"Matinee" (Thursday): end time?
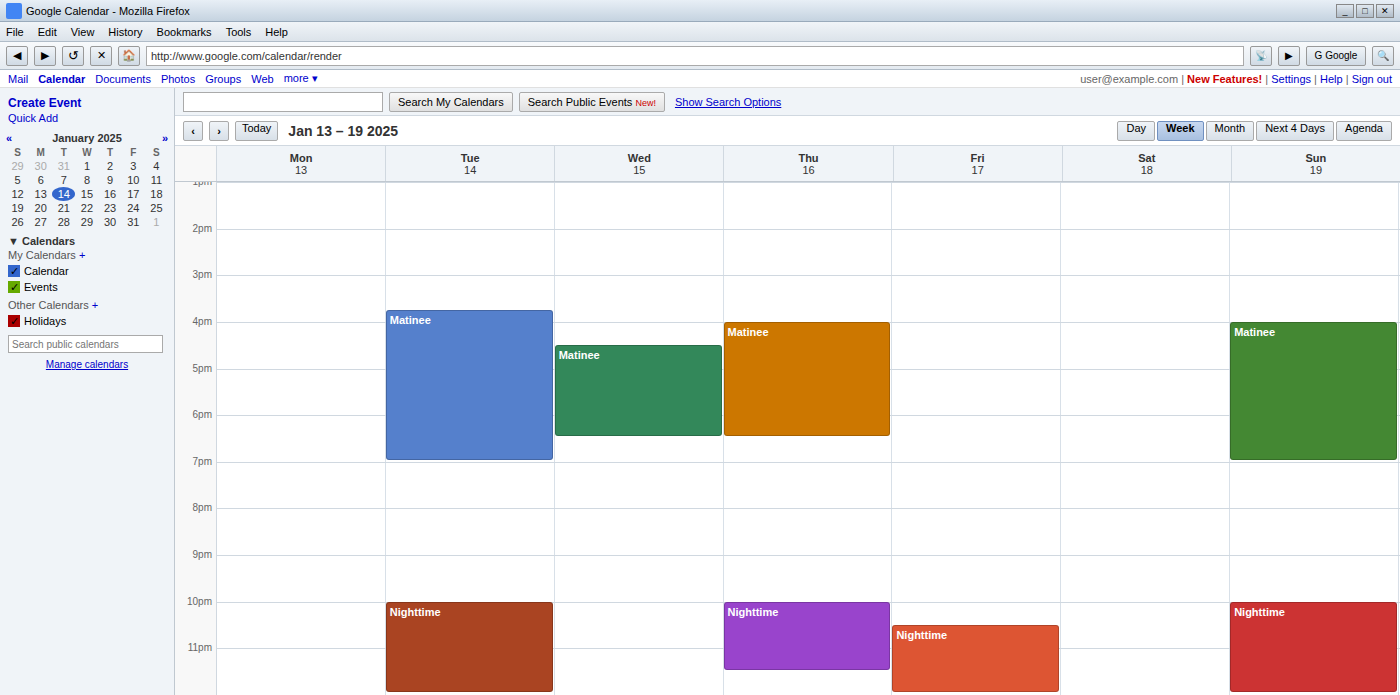
6:30 PM